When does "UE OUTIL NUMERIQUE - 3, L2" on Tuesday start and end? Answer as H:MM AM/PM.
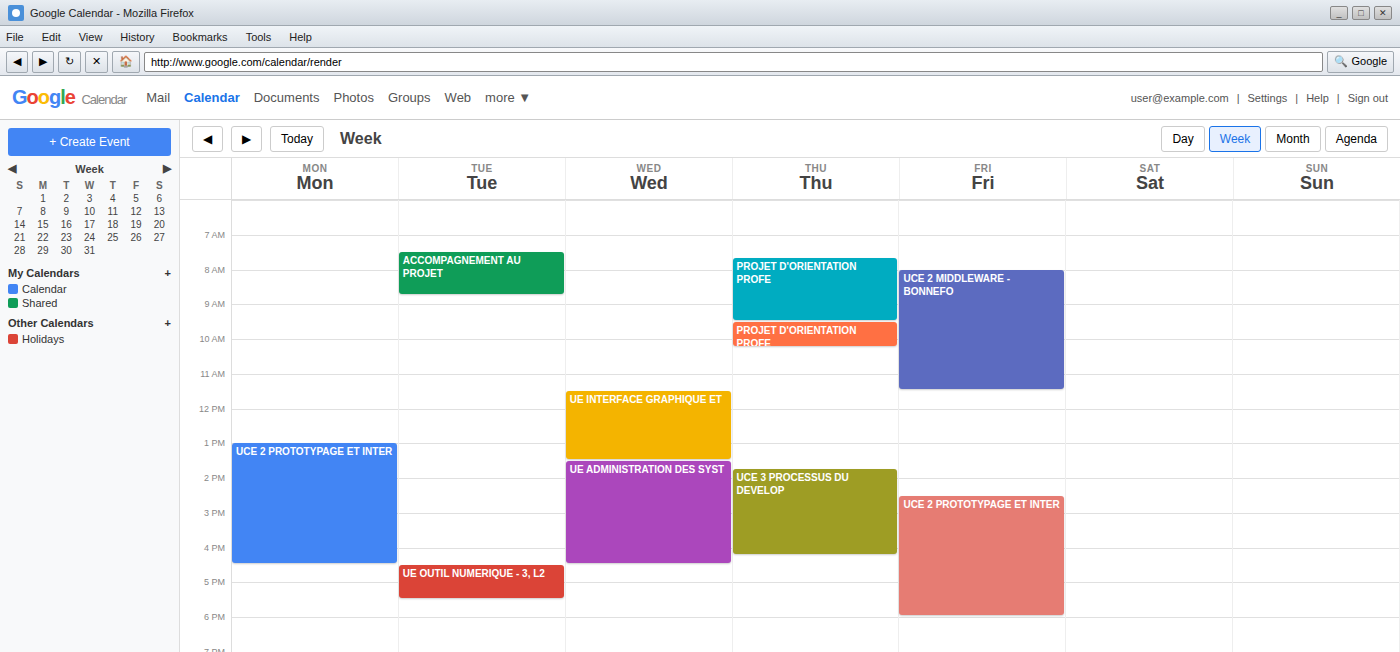
4:30 PM to 5:30 PM